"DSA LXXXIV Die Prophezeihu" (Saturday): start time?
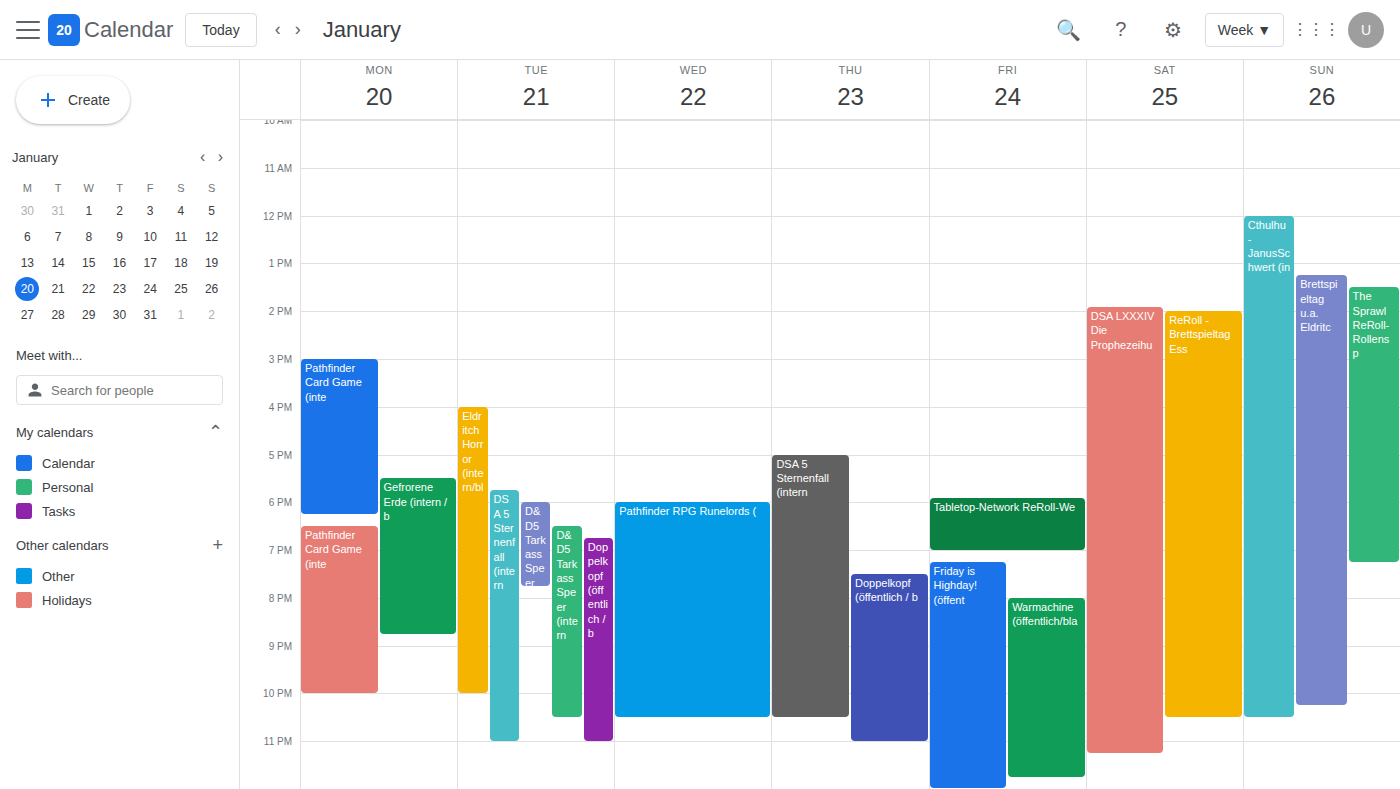
1:55 PM